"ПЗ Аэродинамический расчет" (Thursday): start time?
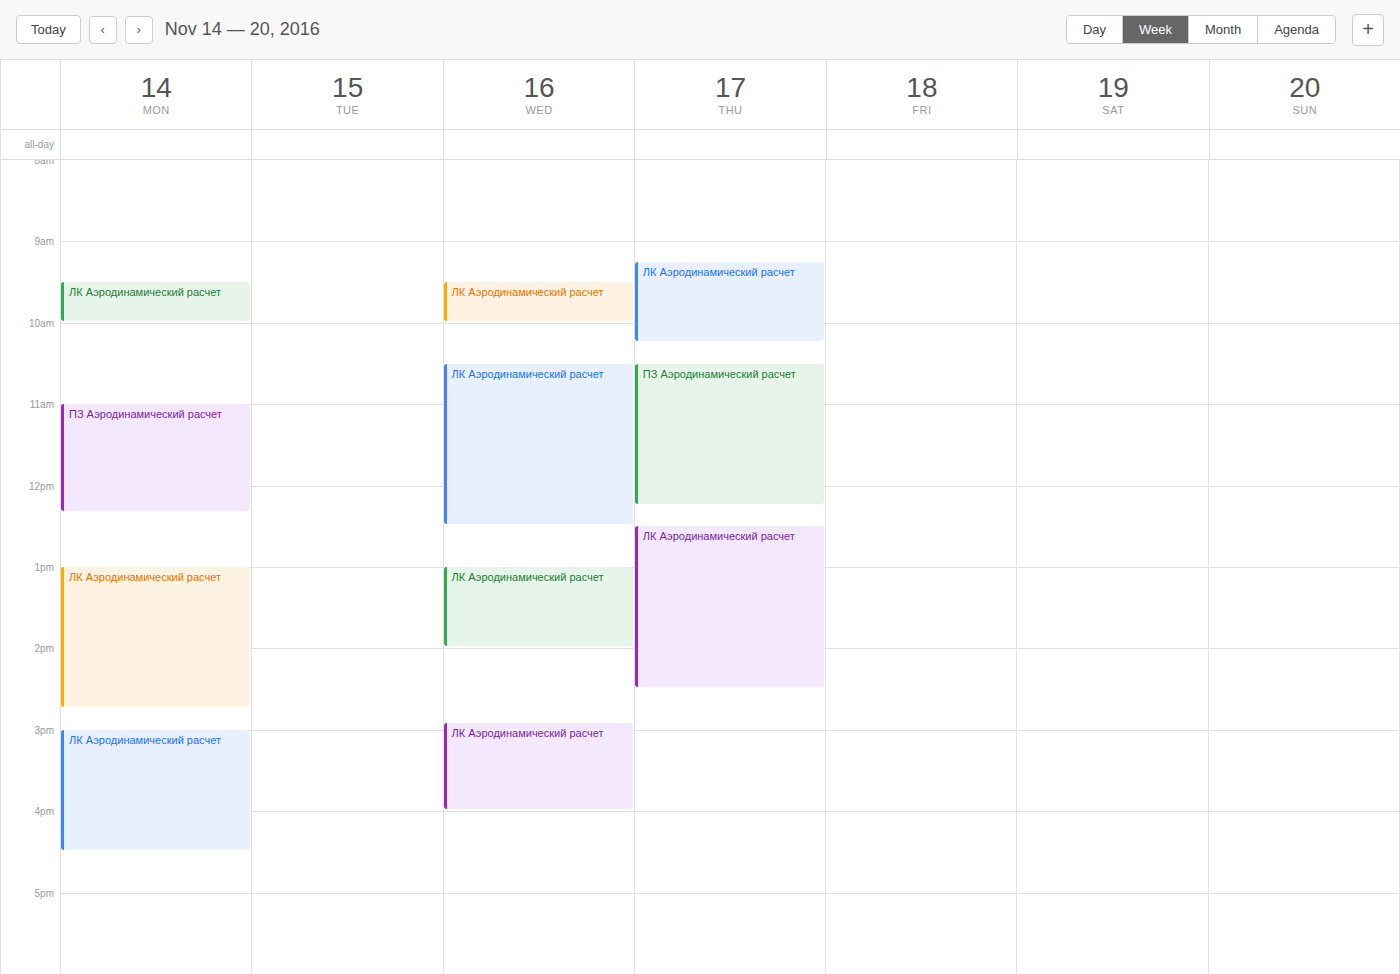
10:30 AM